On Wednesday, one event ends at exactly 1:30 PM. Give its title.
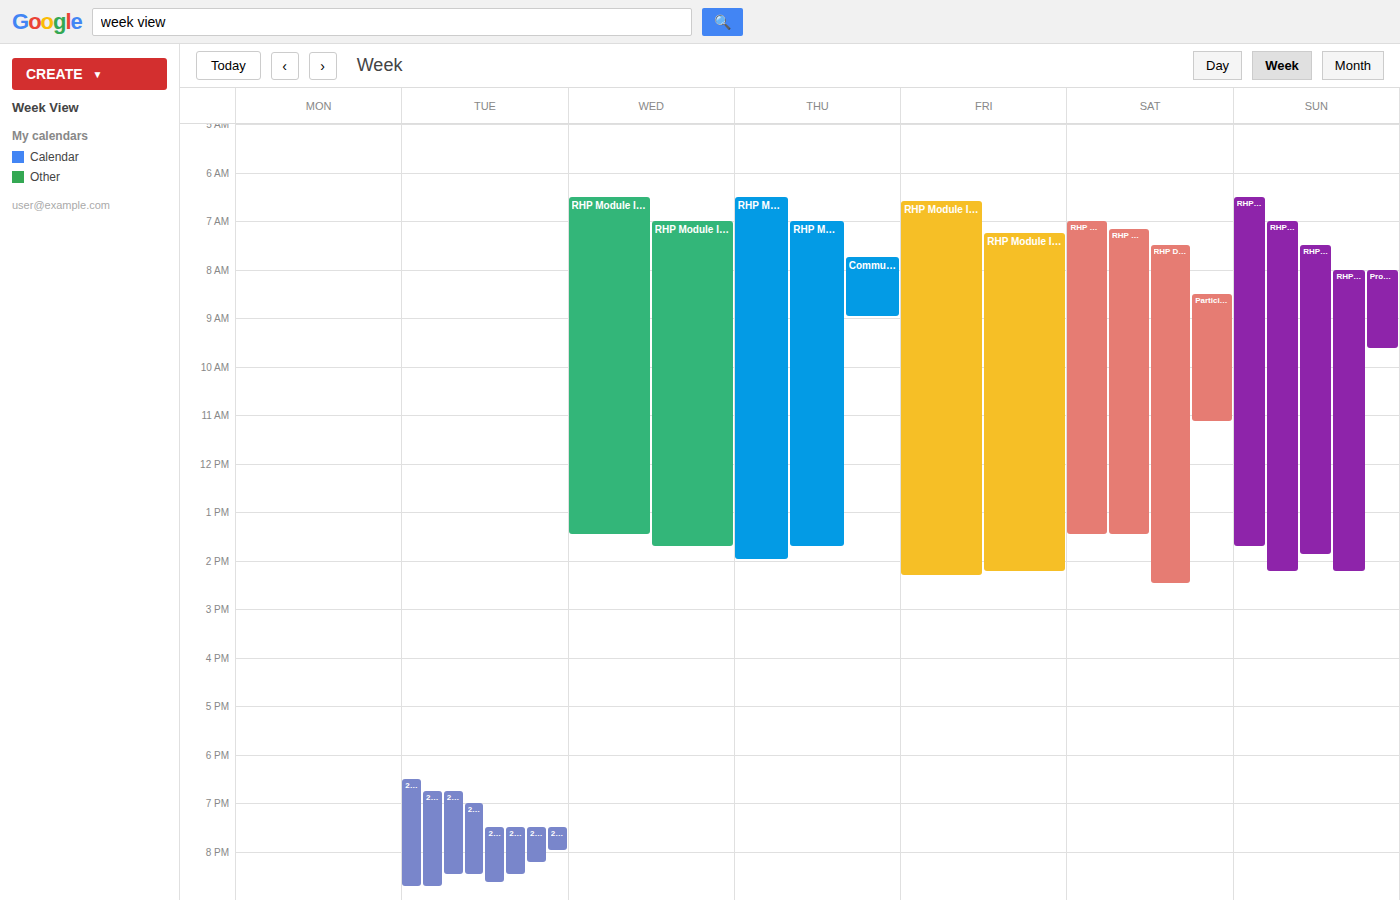
"RHP Module II – Day 1"